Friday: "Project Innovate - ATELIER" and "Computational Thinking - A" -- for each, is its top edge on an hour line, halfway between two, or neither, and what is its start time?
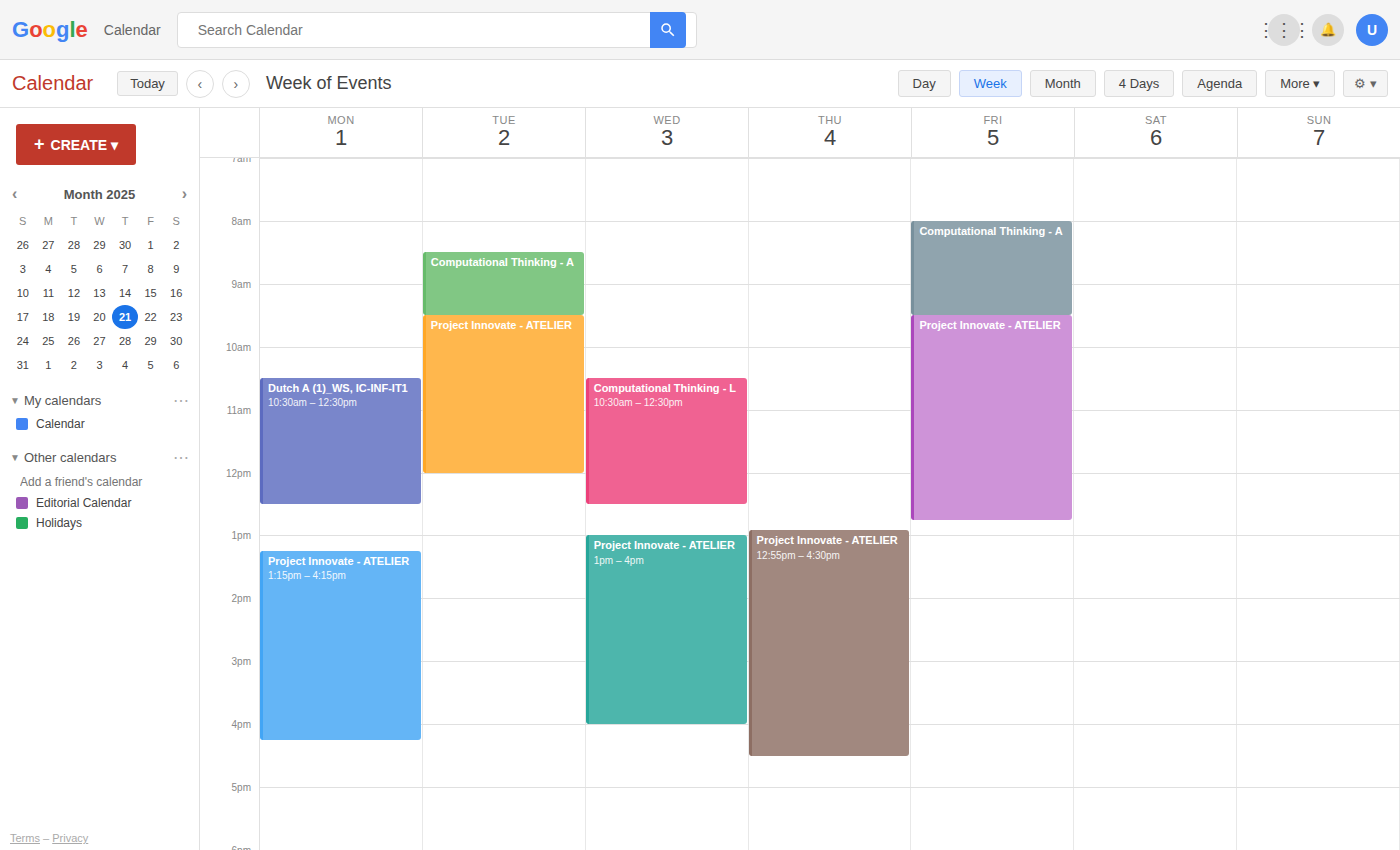
"Project Innovate - ATELIER": 9:30 AM, halfway between the 9 AM and 10 AM lines. "Computational Thinking - A": 8:00 AM, exactly on the 8 AM line.